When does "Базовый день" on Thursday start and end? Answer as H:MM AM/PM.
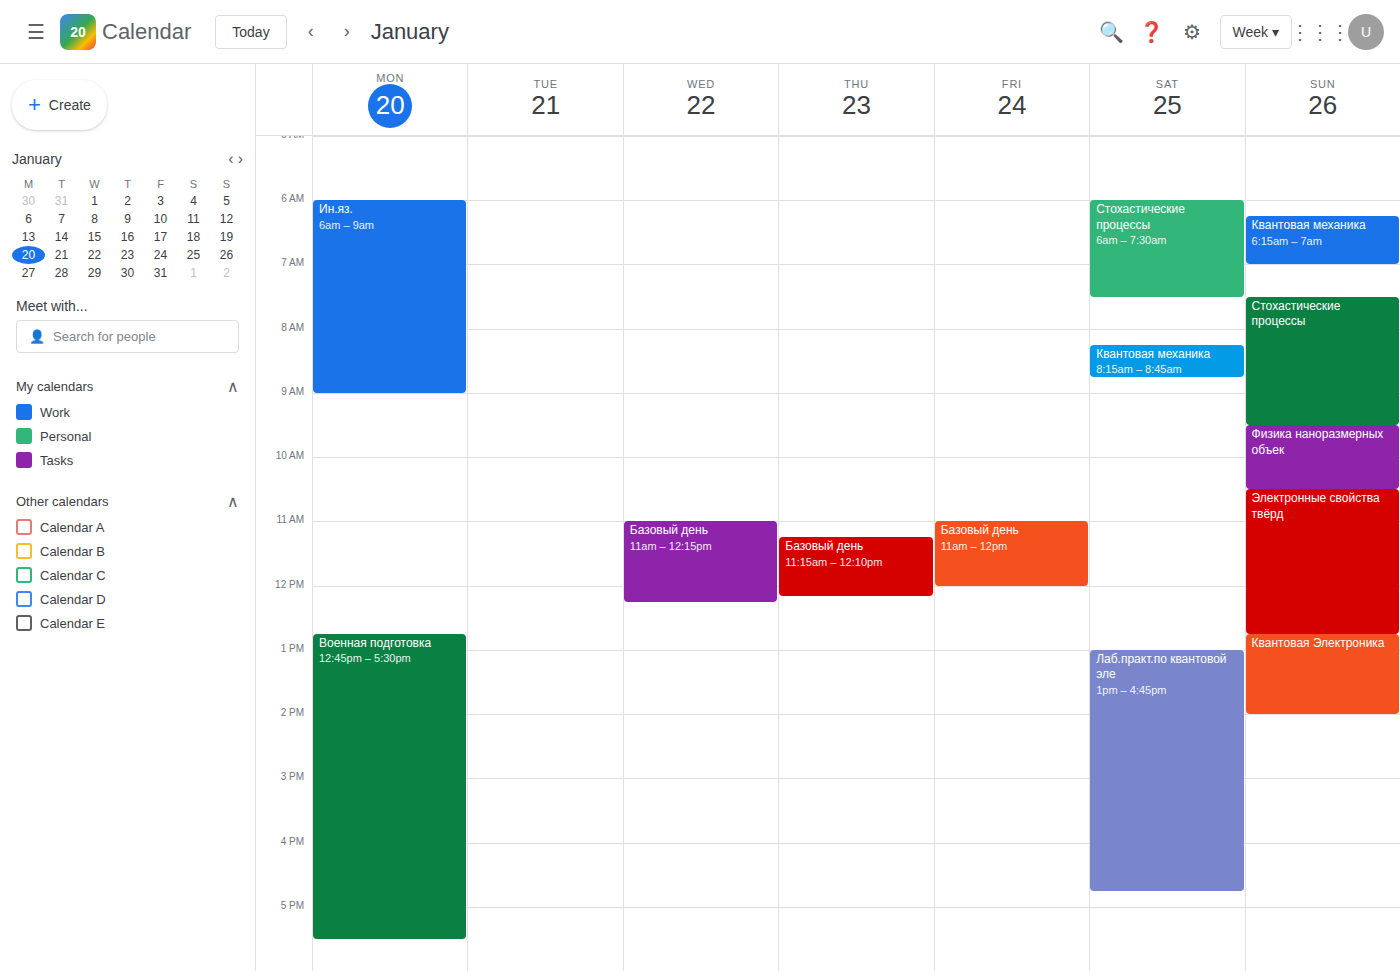
11:15 AM to 12:10 PM